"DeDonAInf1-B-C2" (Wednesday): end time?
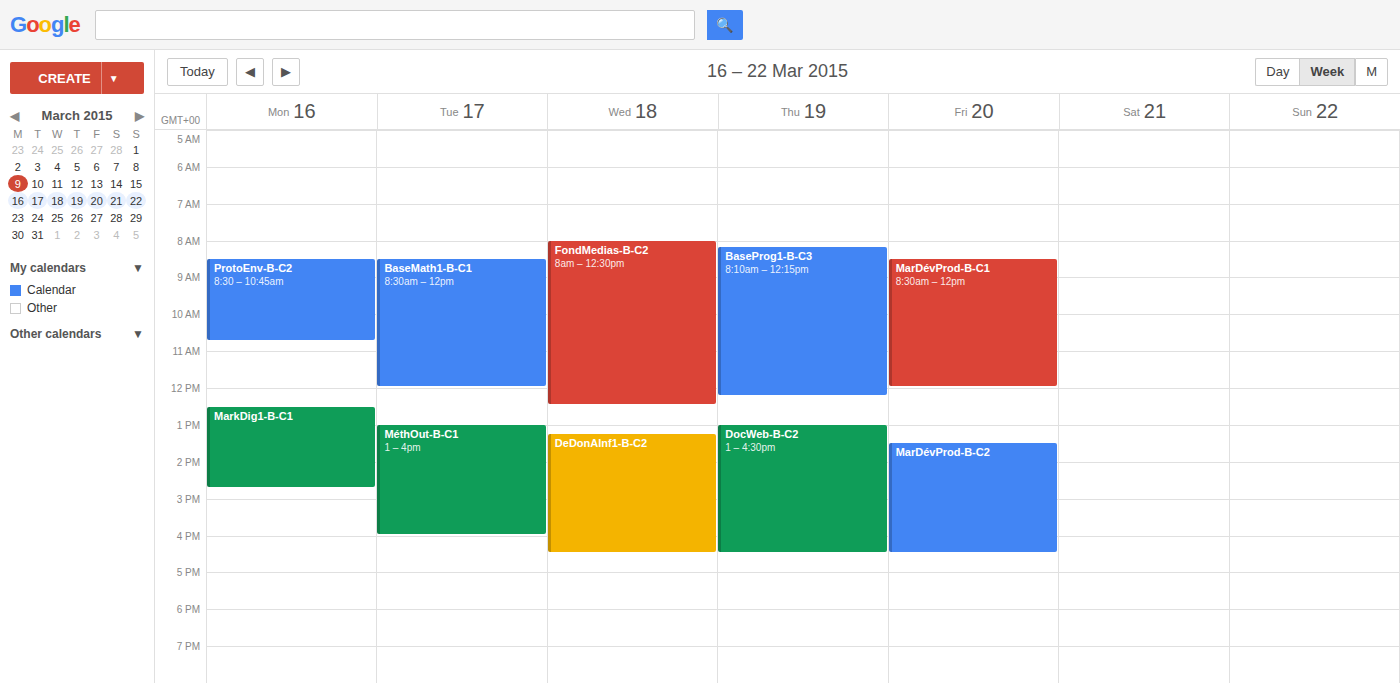
16:30